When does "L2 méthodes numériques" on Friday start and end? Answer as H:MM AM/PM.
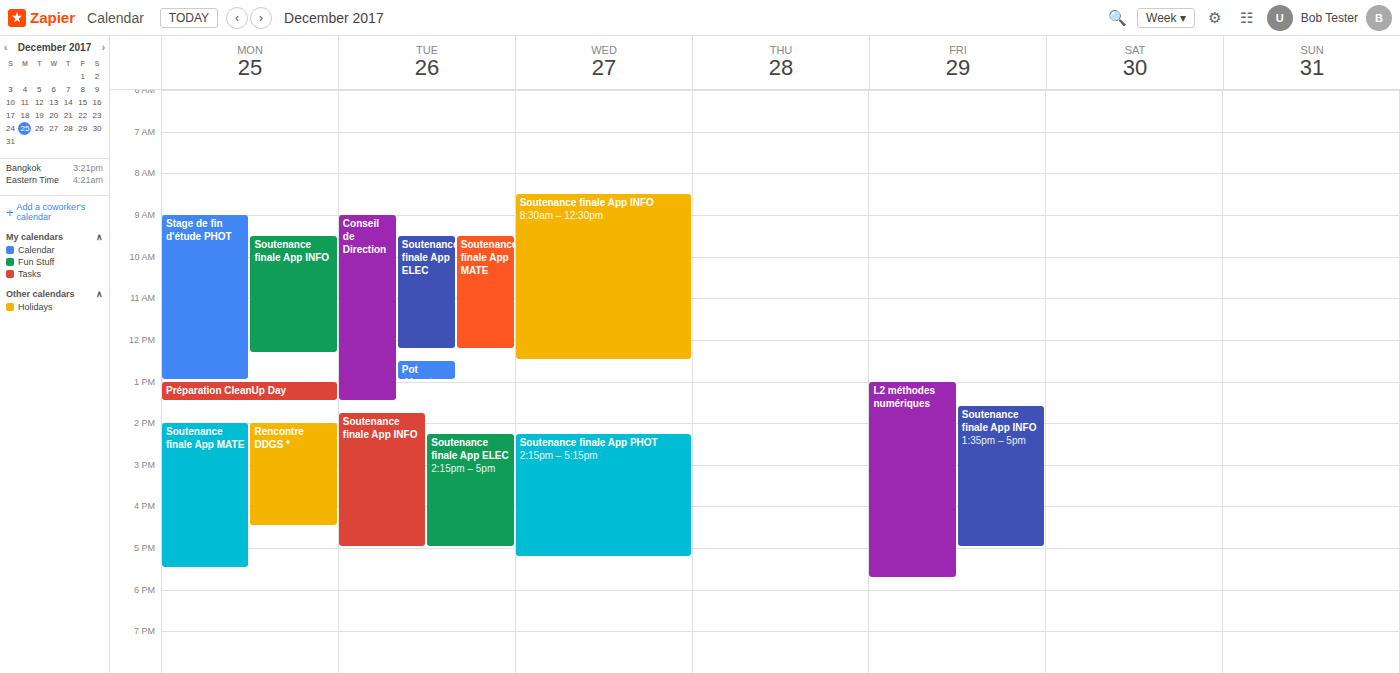
1:00 PM to 5:45 PM